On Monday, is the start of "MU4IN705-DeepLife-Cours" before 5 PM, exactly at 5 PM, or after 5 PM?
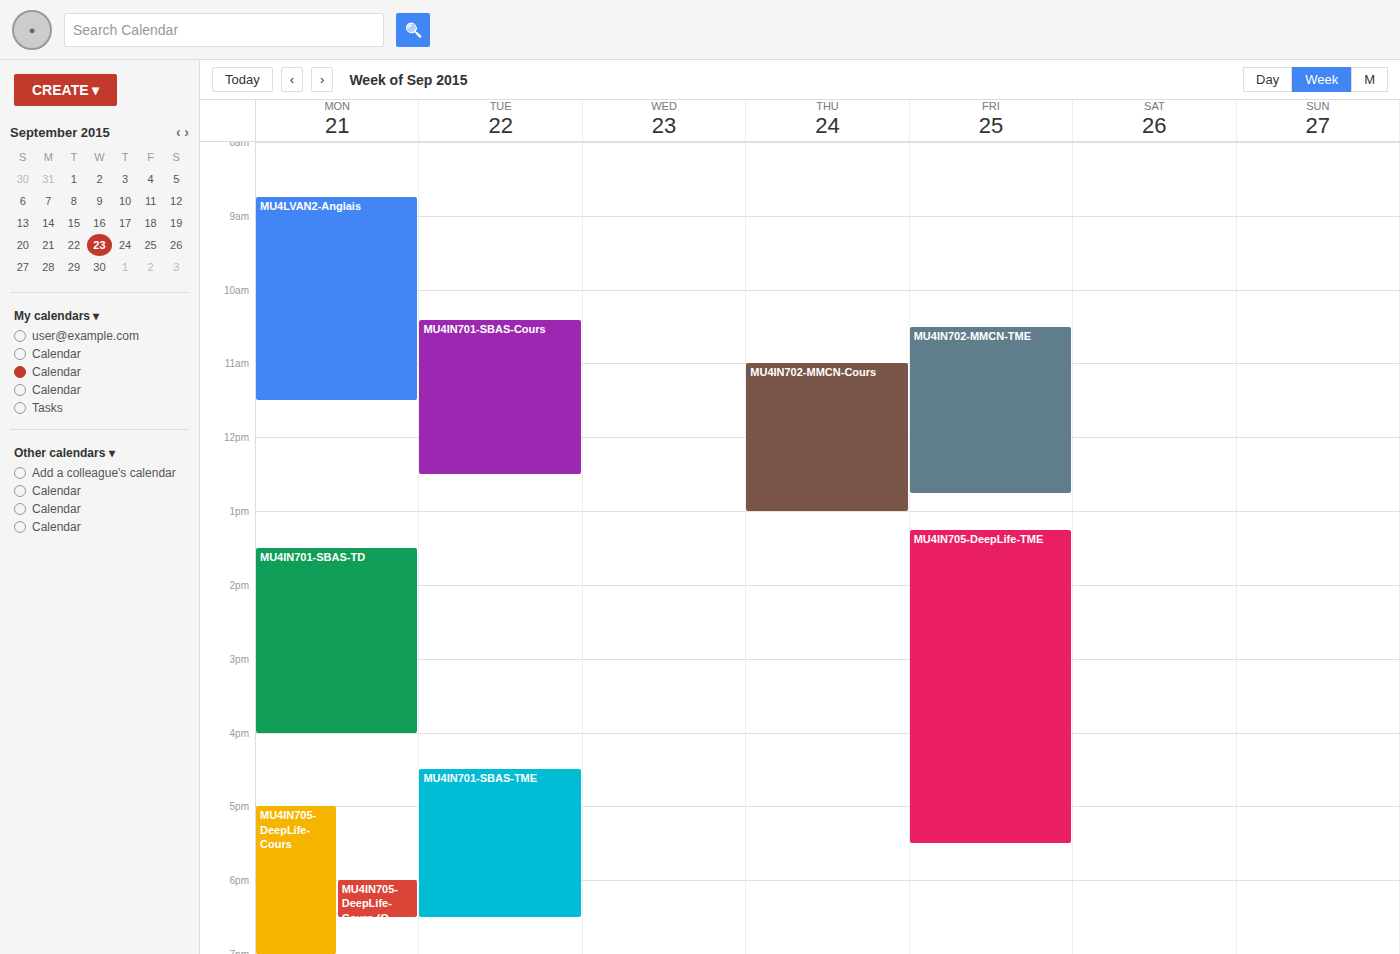
5:00 PM -- exactly at 5 PM, on the 5 PM line.